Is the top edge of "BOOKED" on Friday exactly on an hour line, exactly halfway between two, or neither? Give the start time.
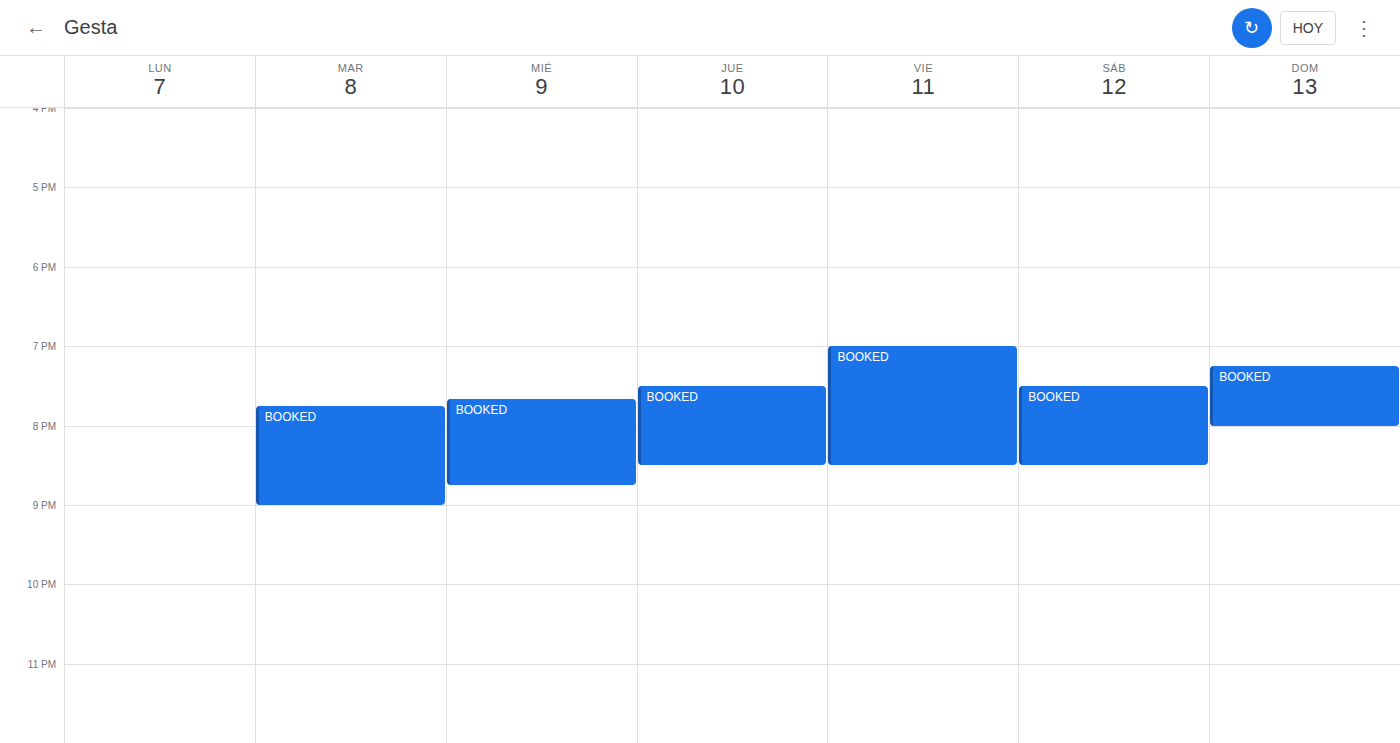
7:00 PM -- exactly on the 7 PM line.